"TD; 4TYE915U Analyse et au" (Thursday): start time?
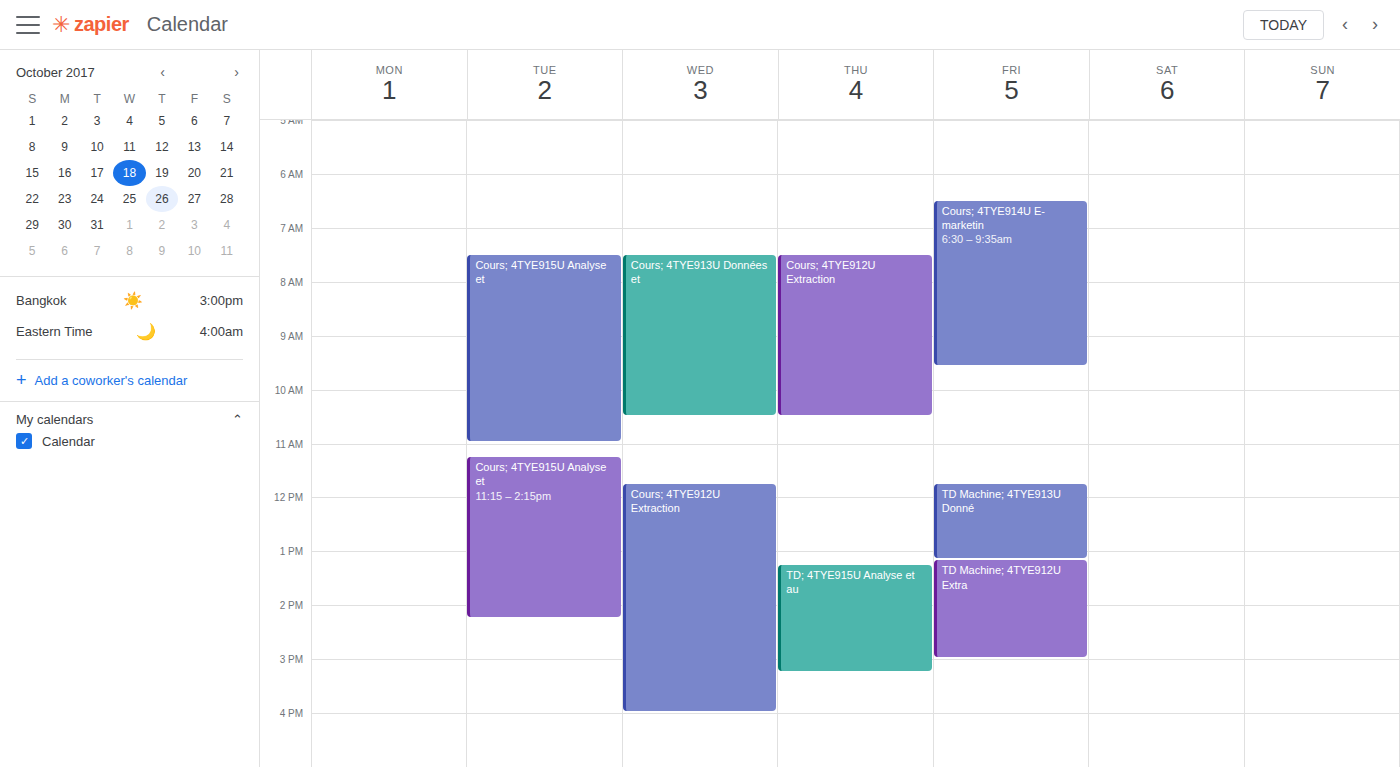
1:15 PM